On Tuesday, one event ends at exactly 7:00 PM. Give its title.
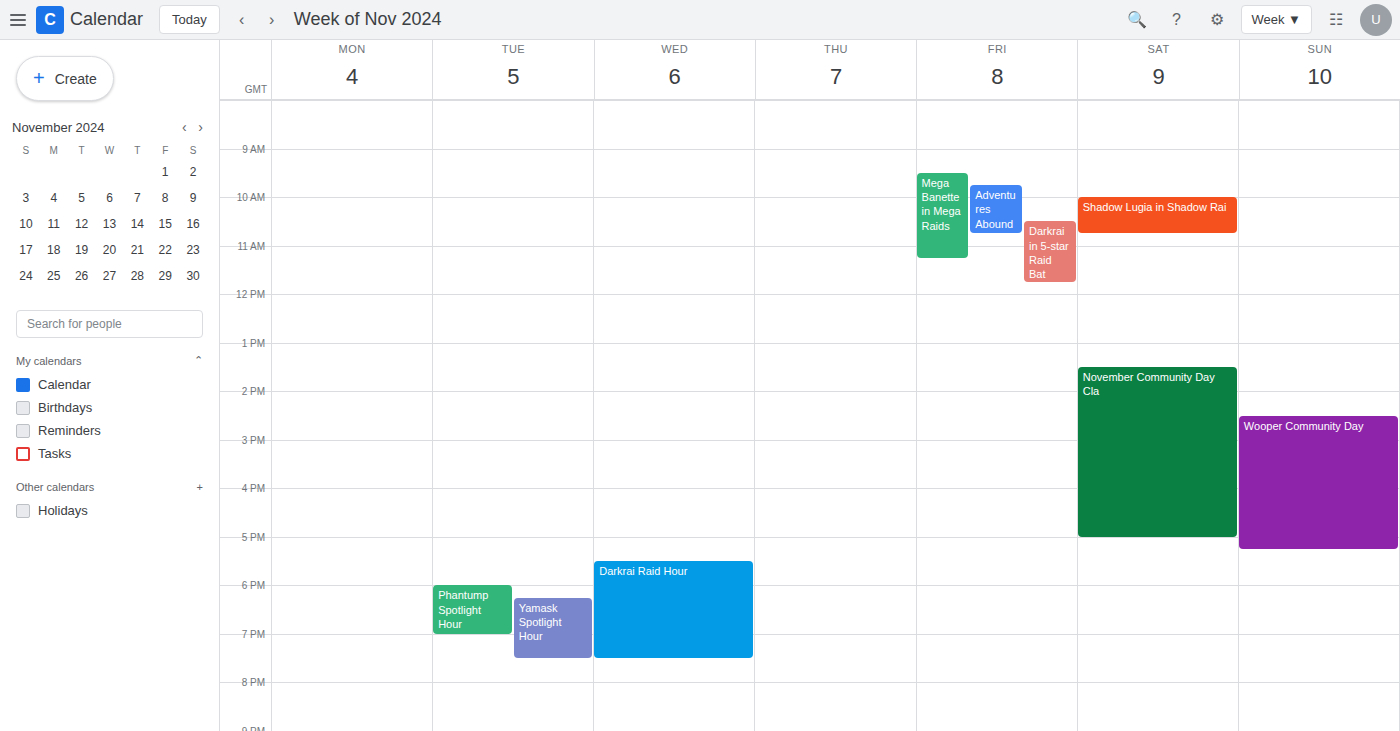
"Phantump Spotlight Hour"